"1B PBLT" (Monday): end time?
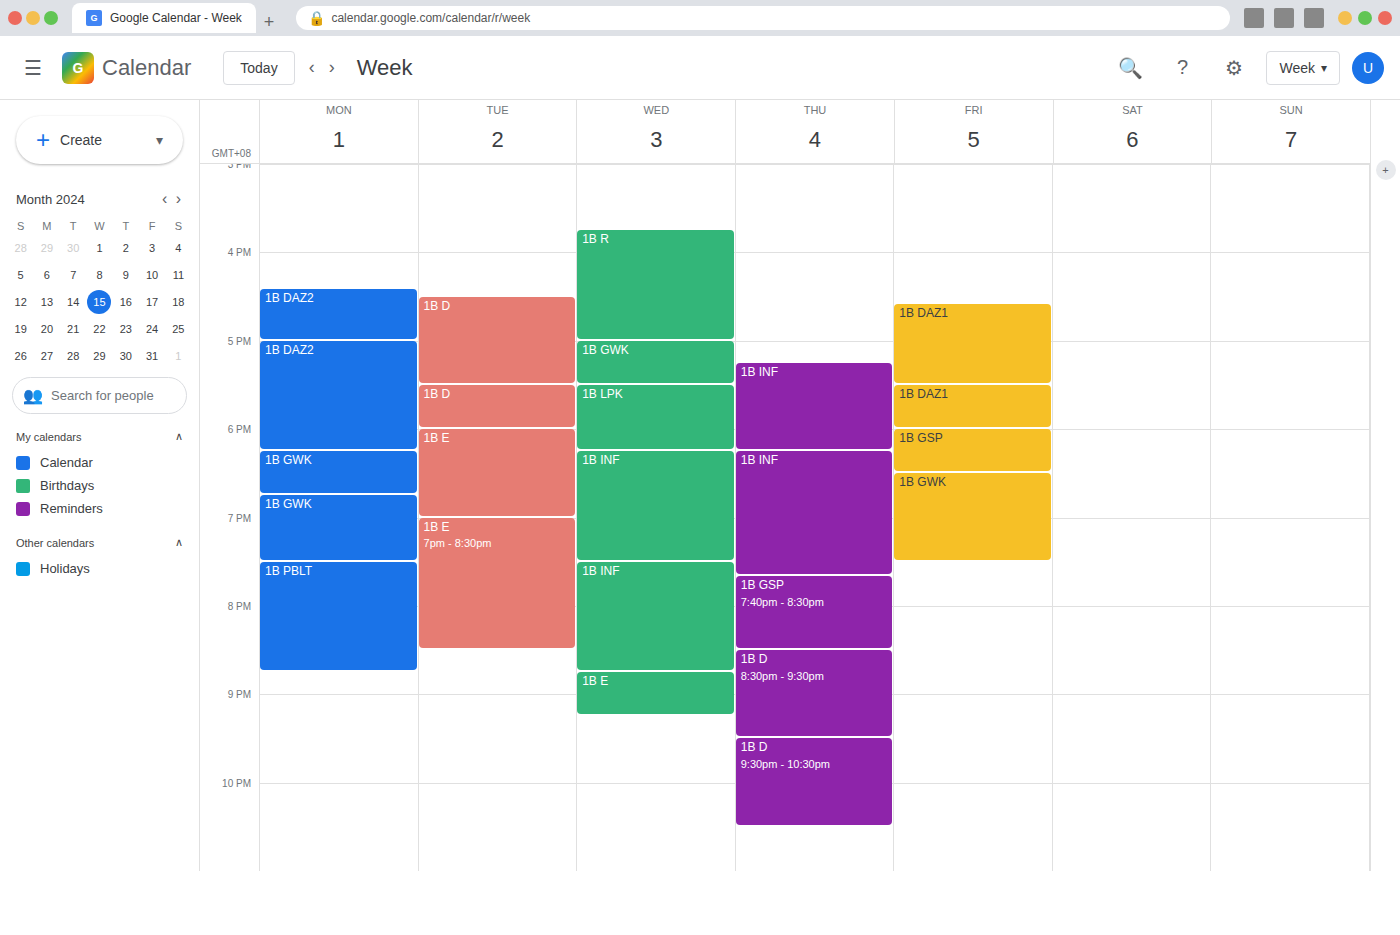
8:45 PM